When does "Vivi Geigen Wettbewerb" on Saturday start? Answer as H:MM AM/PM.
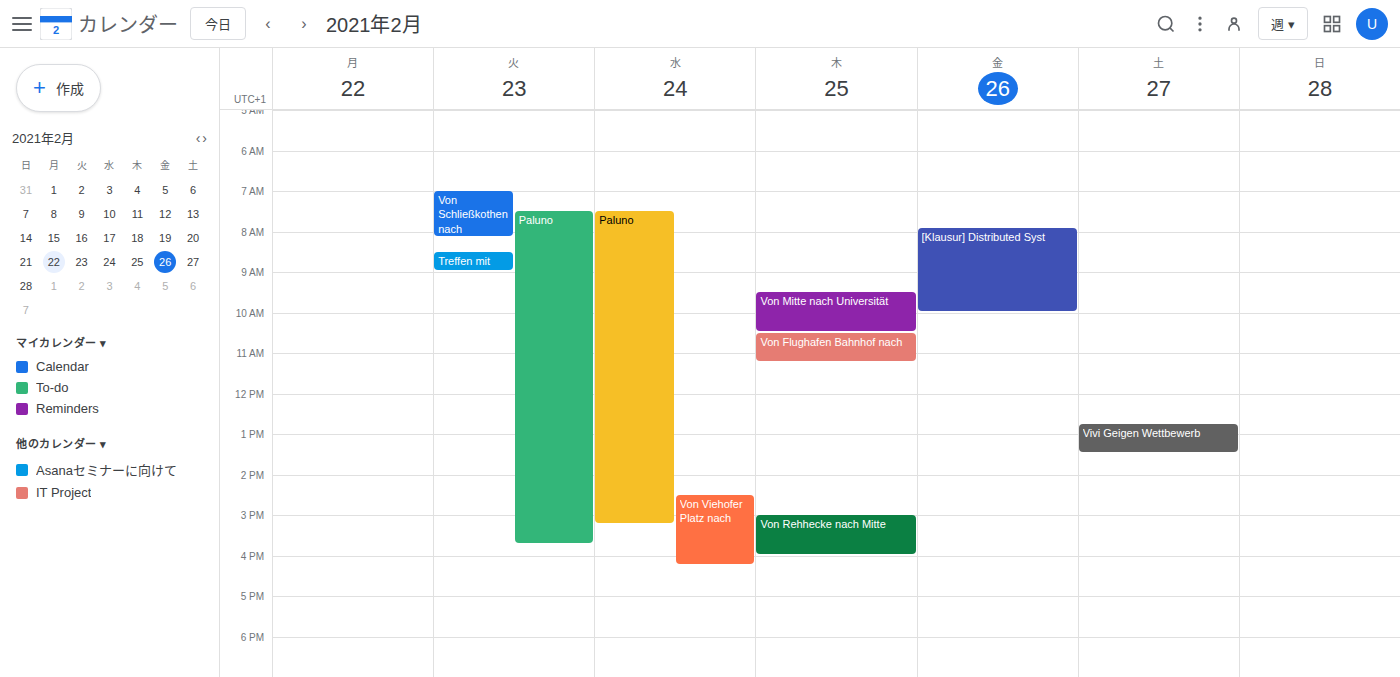
12:45 PM